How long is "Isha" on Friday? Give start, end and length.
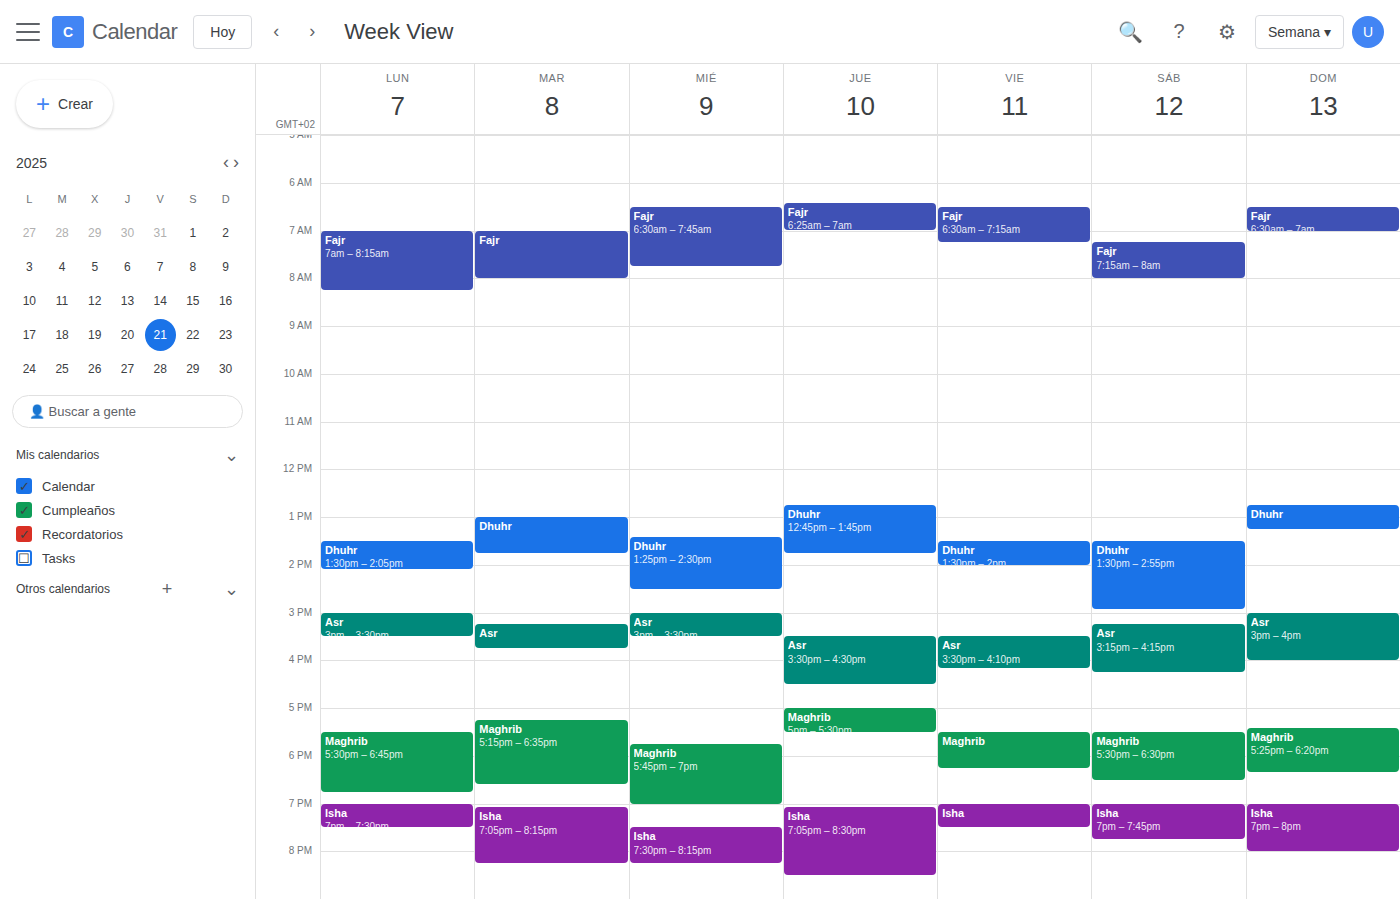
7:00 PM to 7:30 PM, 30 minutes